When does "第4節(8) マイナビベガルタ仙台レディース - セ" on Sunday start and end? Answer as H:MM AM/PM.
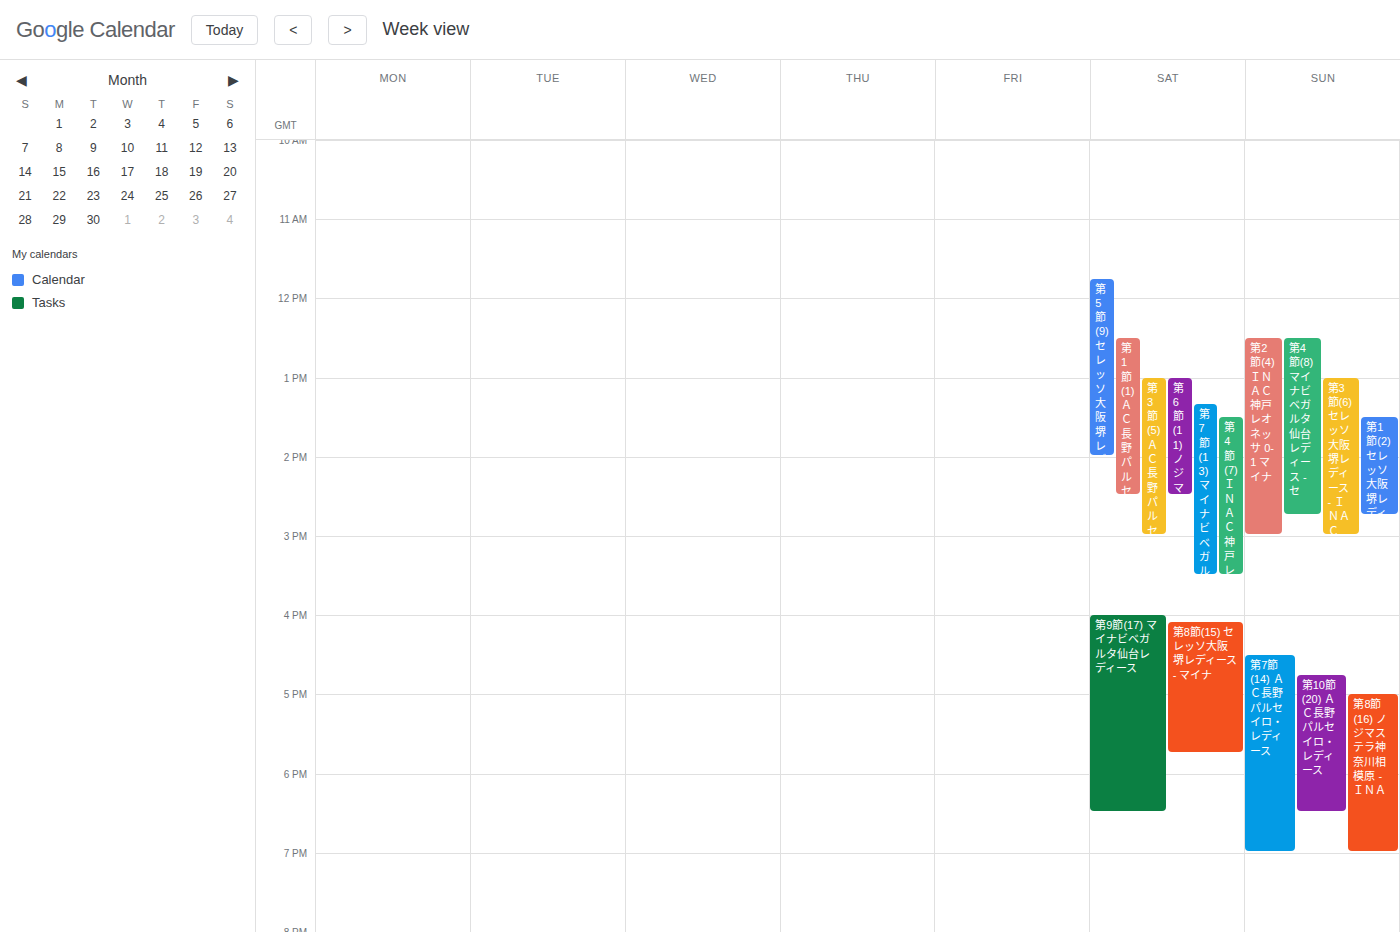
12:30 PM to 2:45 PM